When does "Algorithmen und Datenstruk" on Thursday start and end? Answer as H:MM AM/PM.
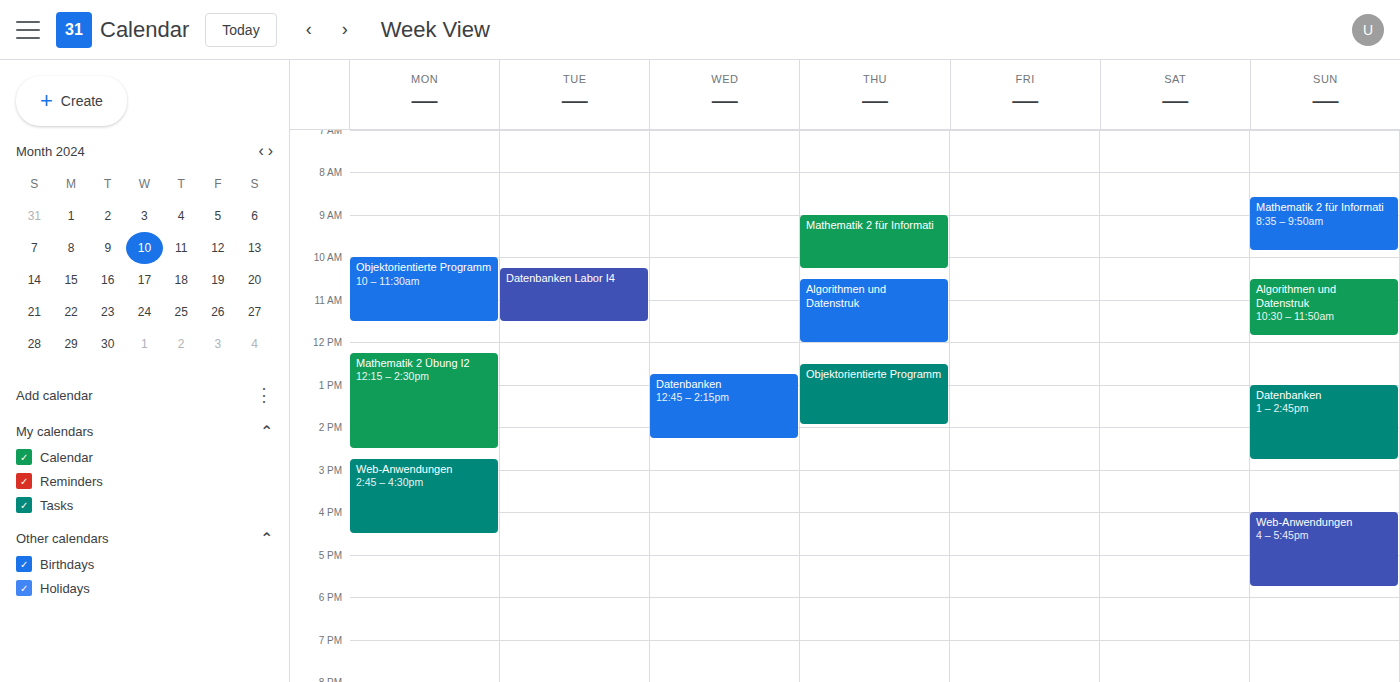
10:30 AM to 12:00 PM